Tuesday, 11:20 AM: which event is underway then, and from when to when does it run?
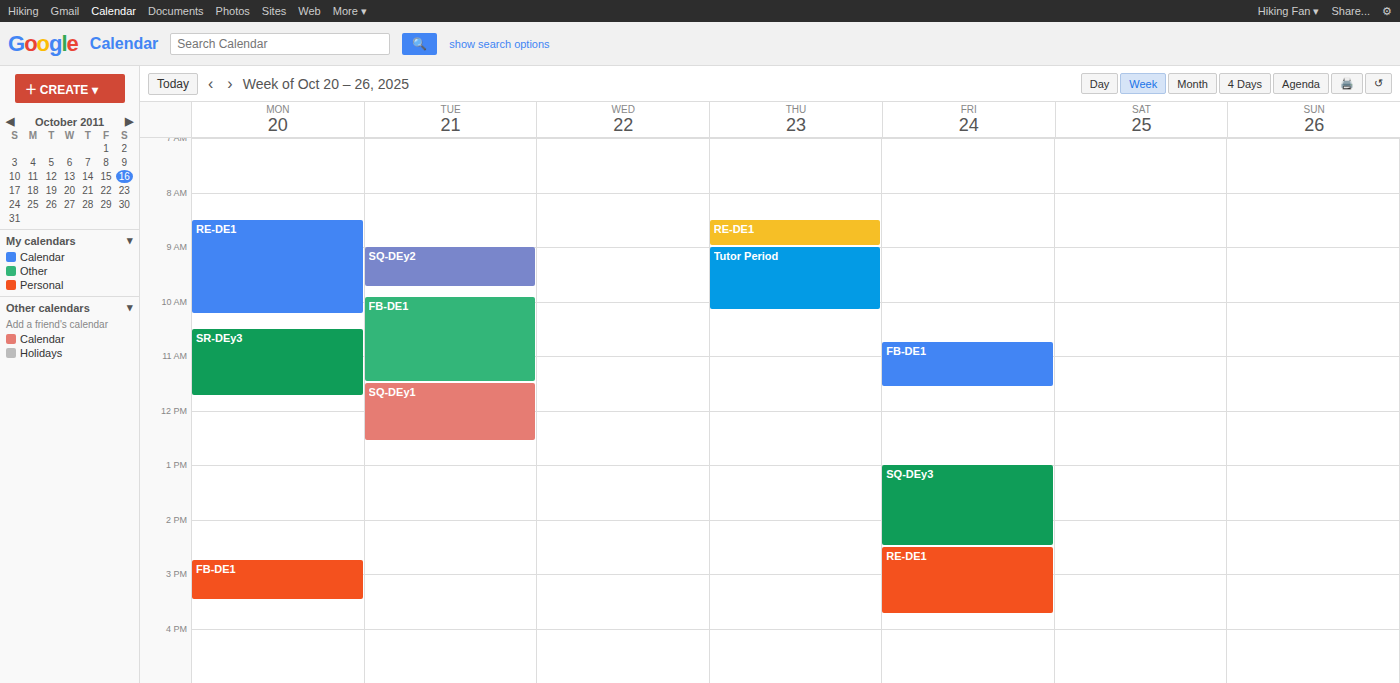
"FB-DE1", 9:55 AM to 11:30 AM